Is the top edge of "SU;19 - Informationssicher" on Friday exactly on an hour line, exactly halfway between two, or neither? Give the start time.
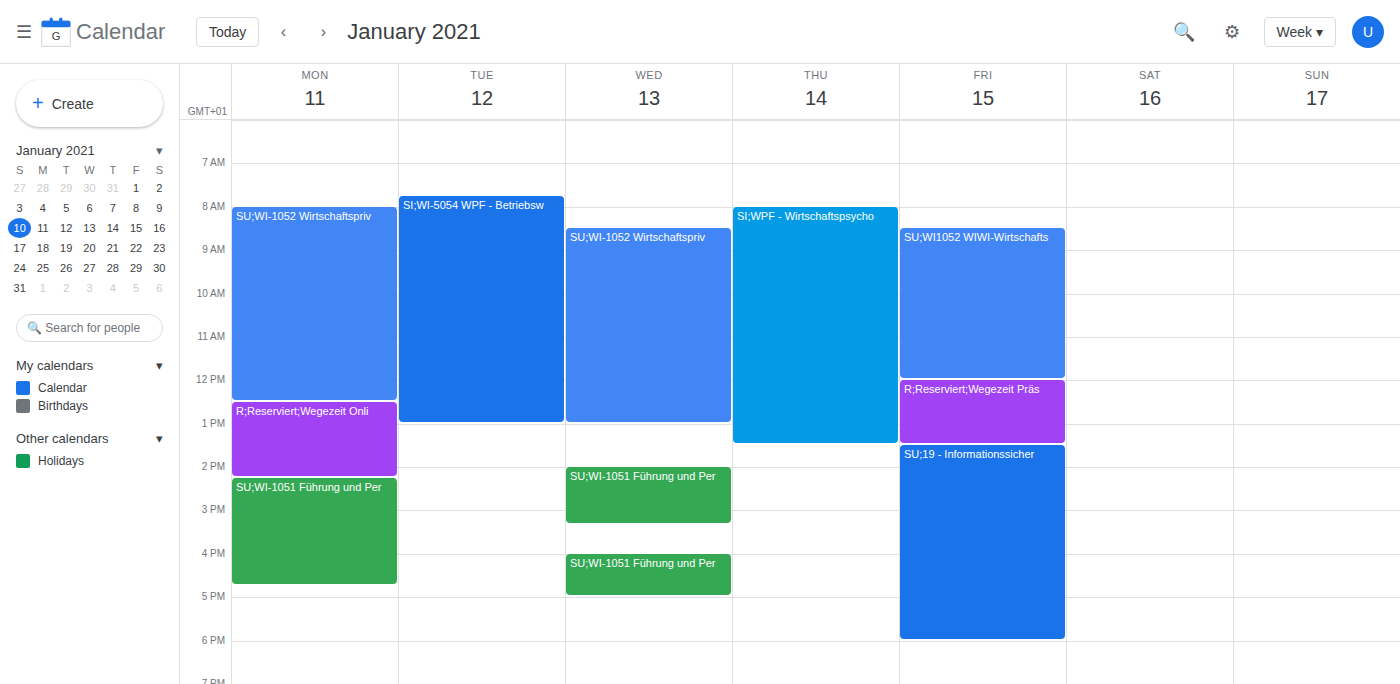
1:30 PM -- halfway between the 1 PM and 2 PM lines.